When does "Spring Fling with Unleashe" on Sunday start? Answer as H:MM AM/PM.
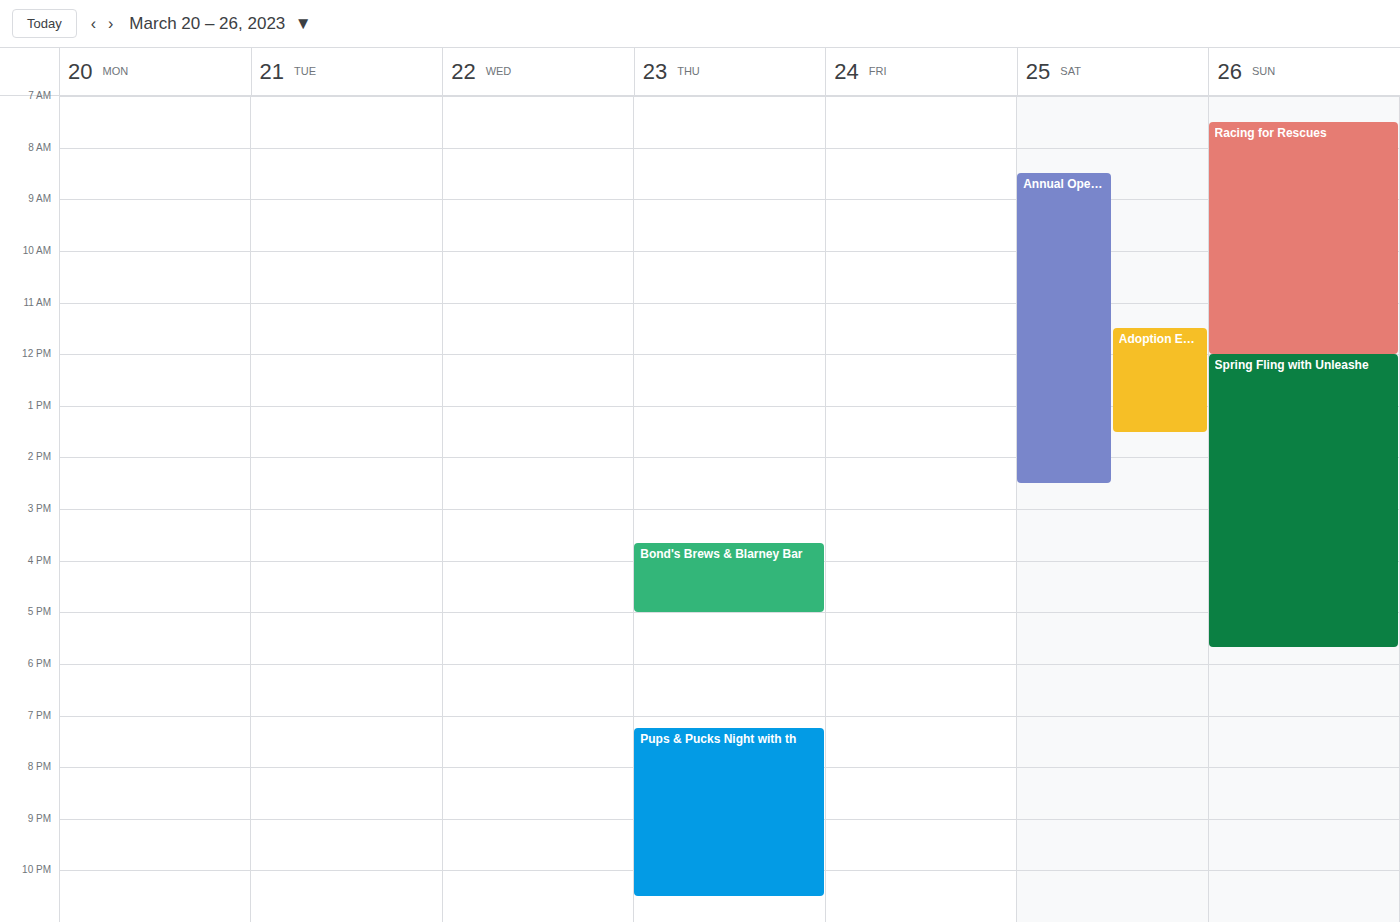
12:00 PM